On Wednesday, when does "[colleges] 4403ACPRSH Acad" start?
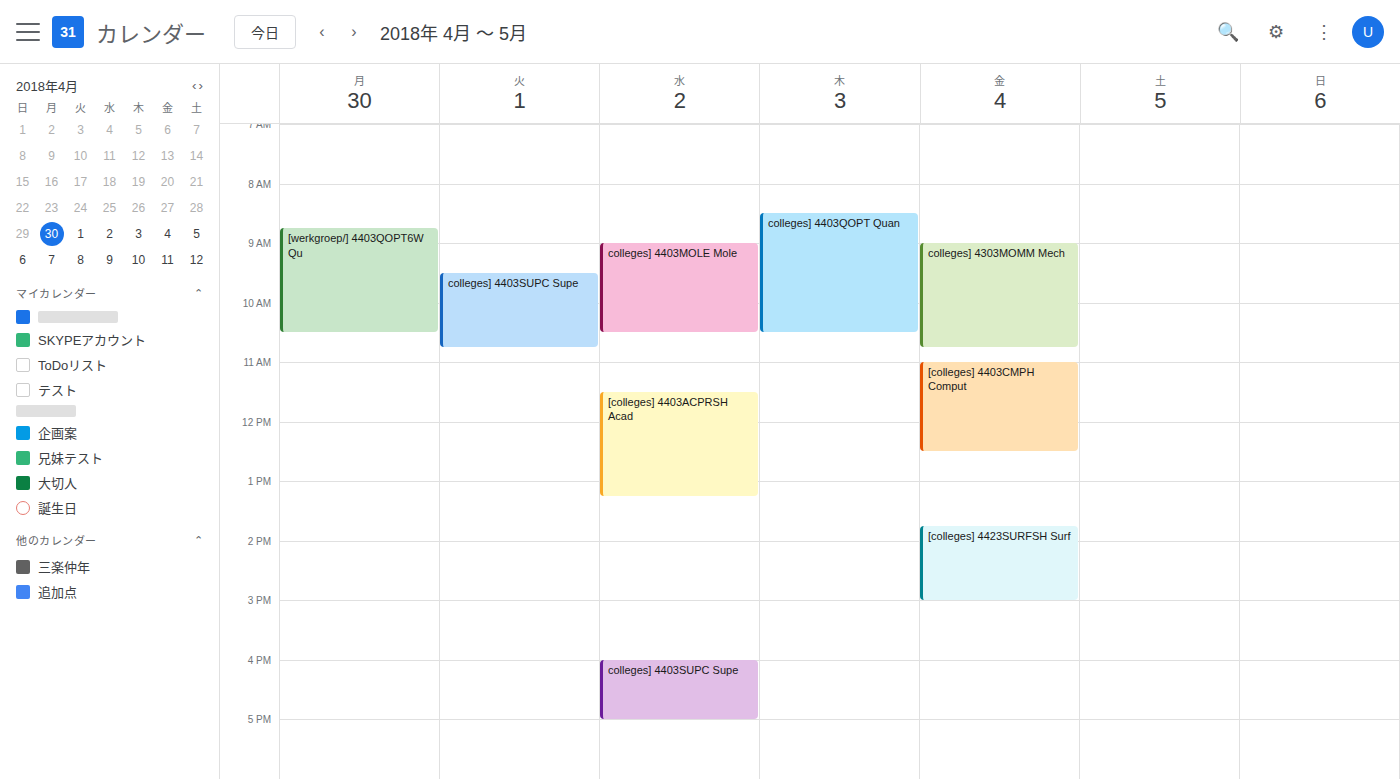
11:30 AM